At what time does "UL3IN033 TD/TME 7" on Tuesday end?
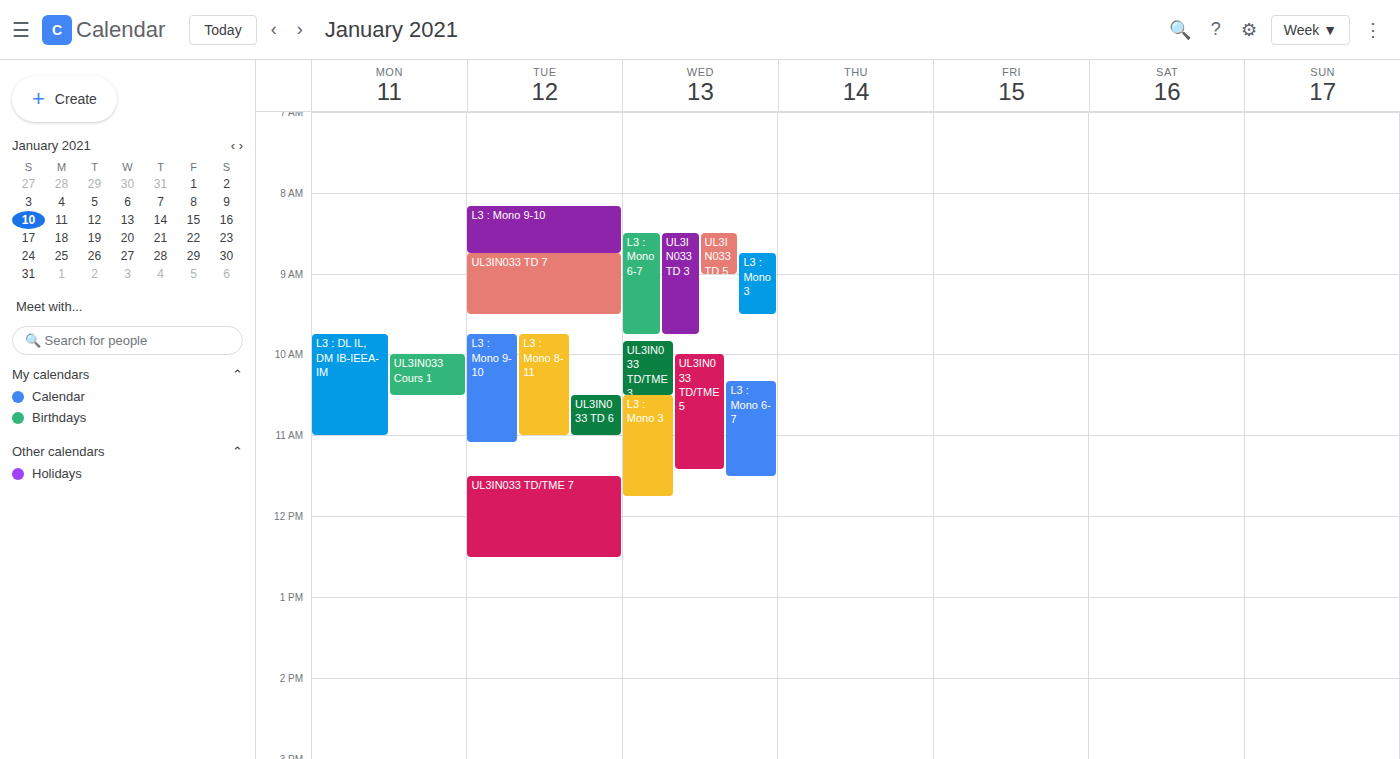
12:30 PM